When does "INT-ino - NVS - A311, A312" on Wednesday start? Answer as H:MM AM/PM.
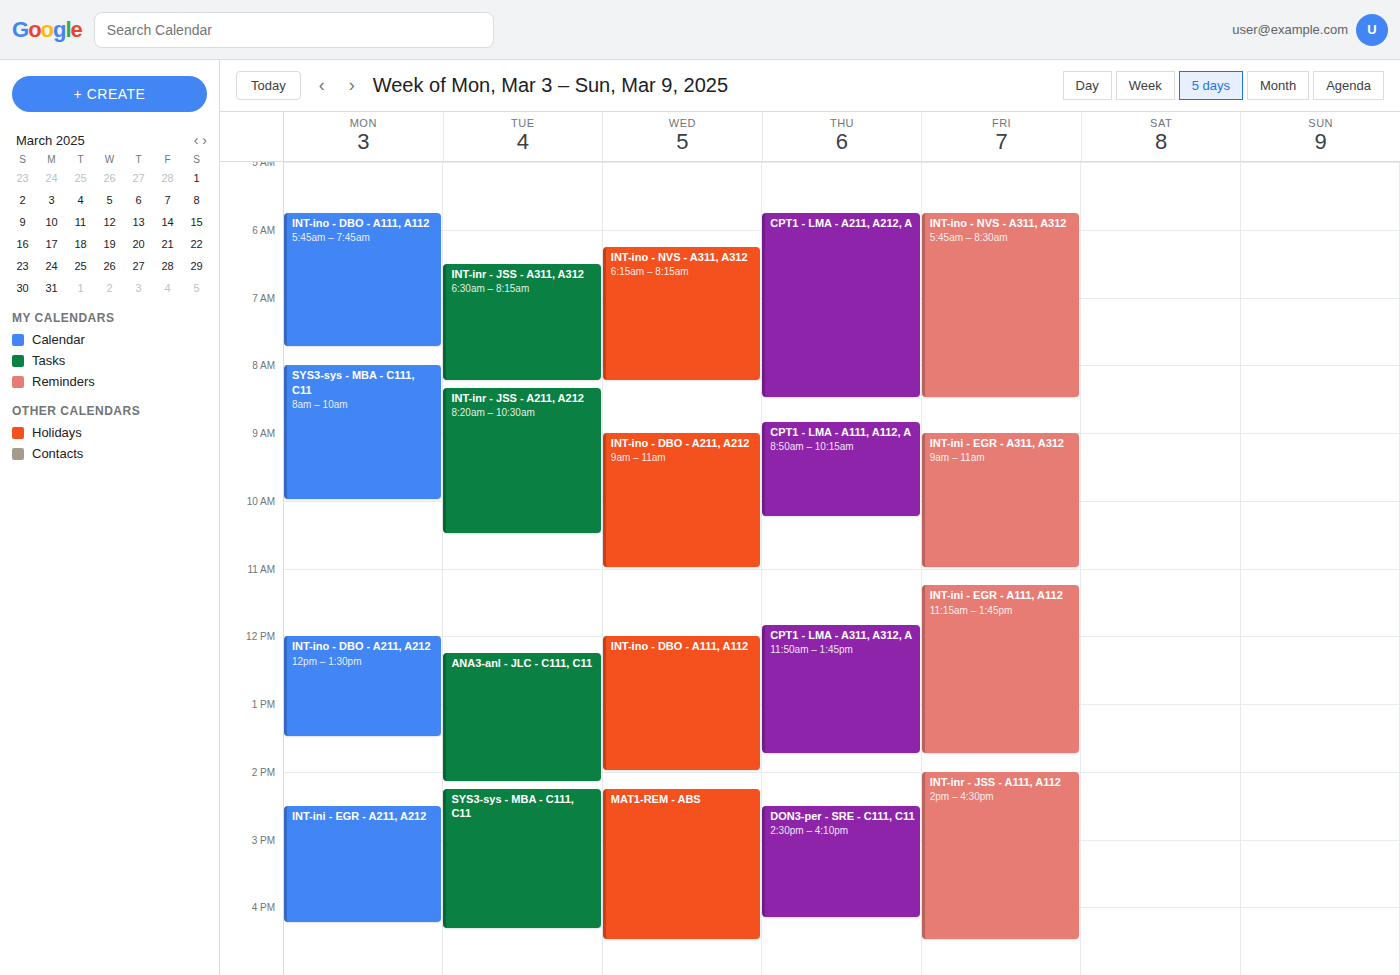
6:15 AM